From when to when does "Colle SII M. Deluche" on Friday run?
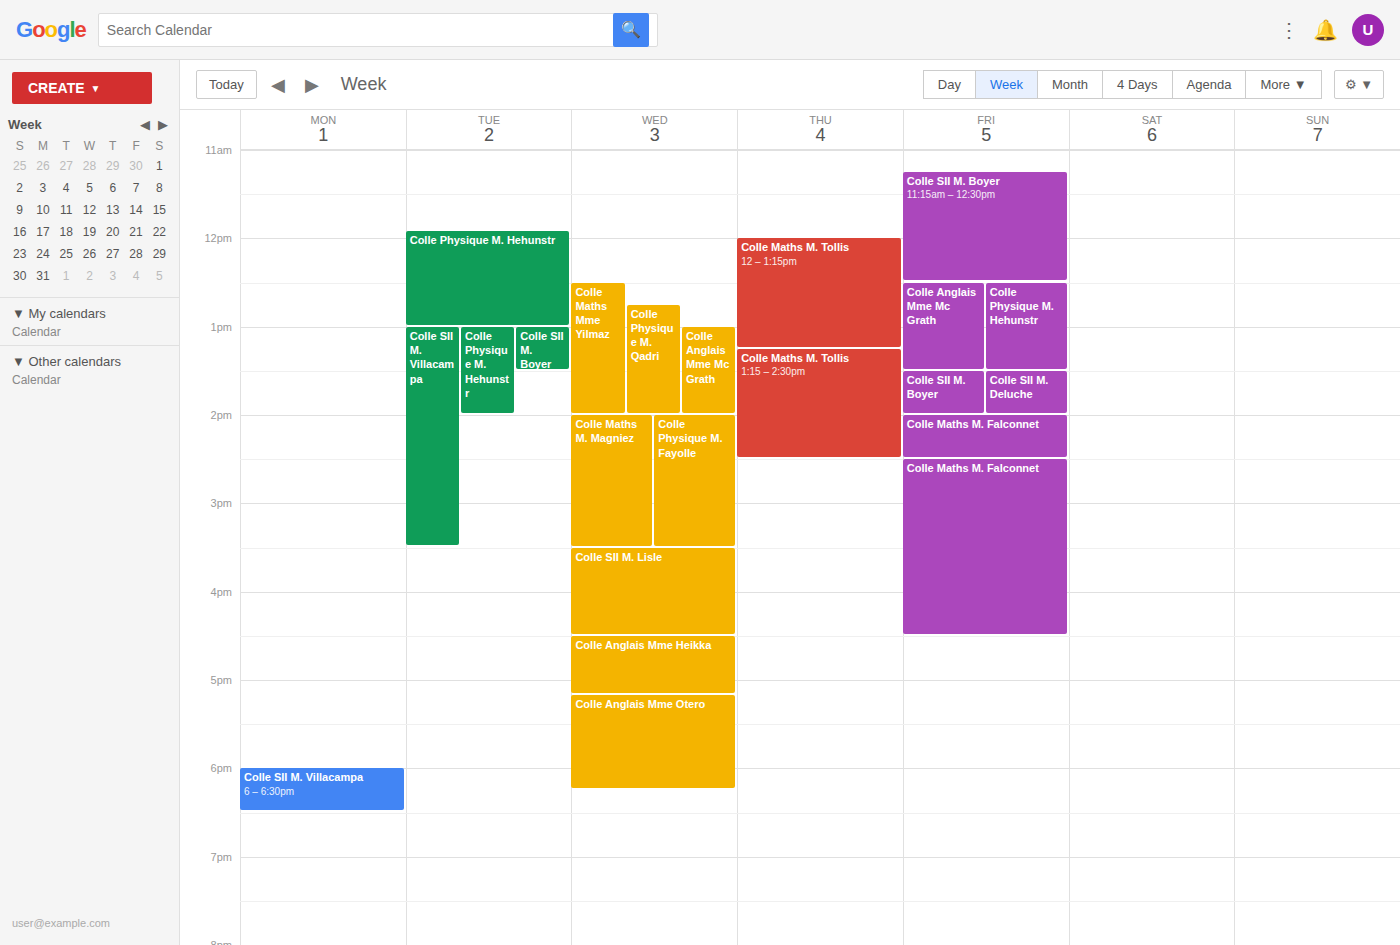
1:30 PM to 2:00 PM